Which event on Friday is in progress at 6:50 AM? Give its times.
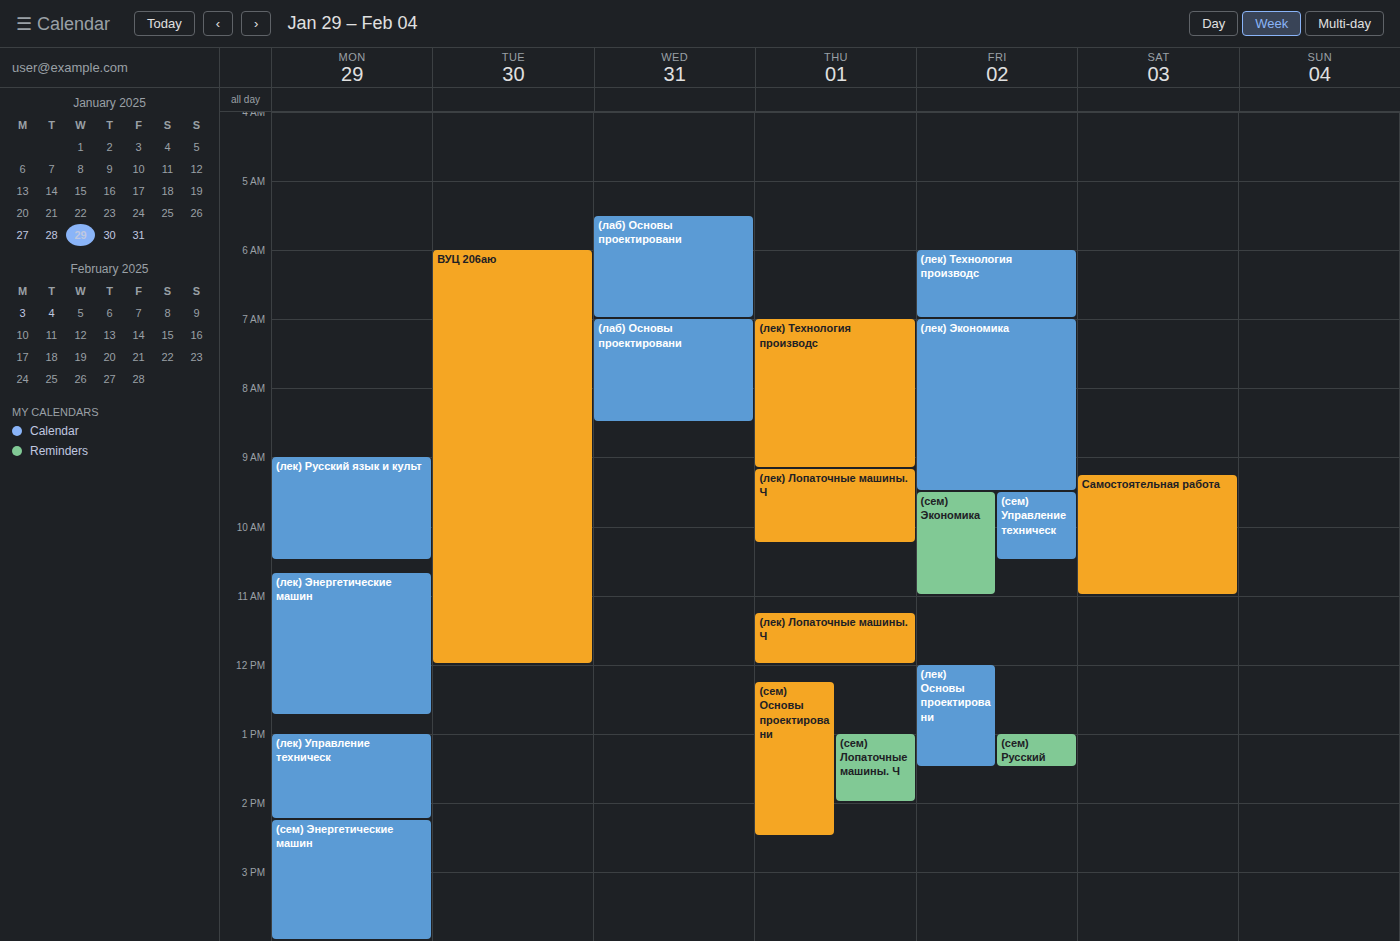
"(лек) Технология производс", 6:00 AM to 7:00 AM